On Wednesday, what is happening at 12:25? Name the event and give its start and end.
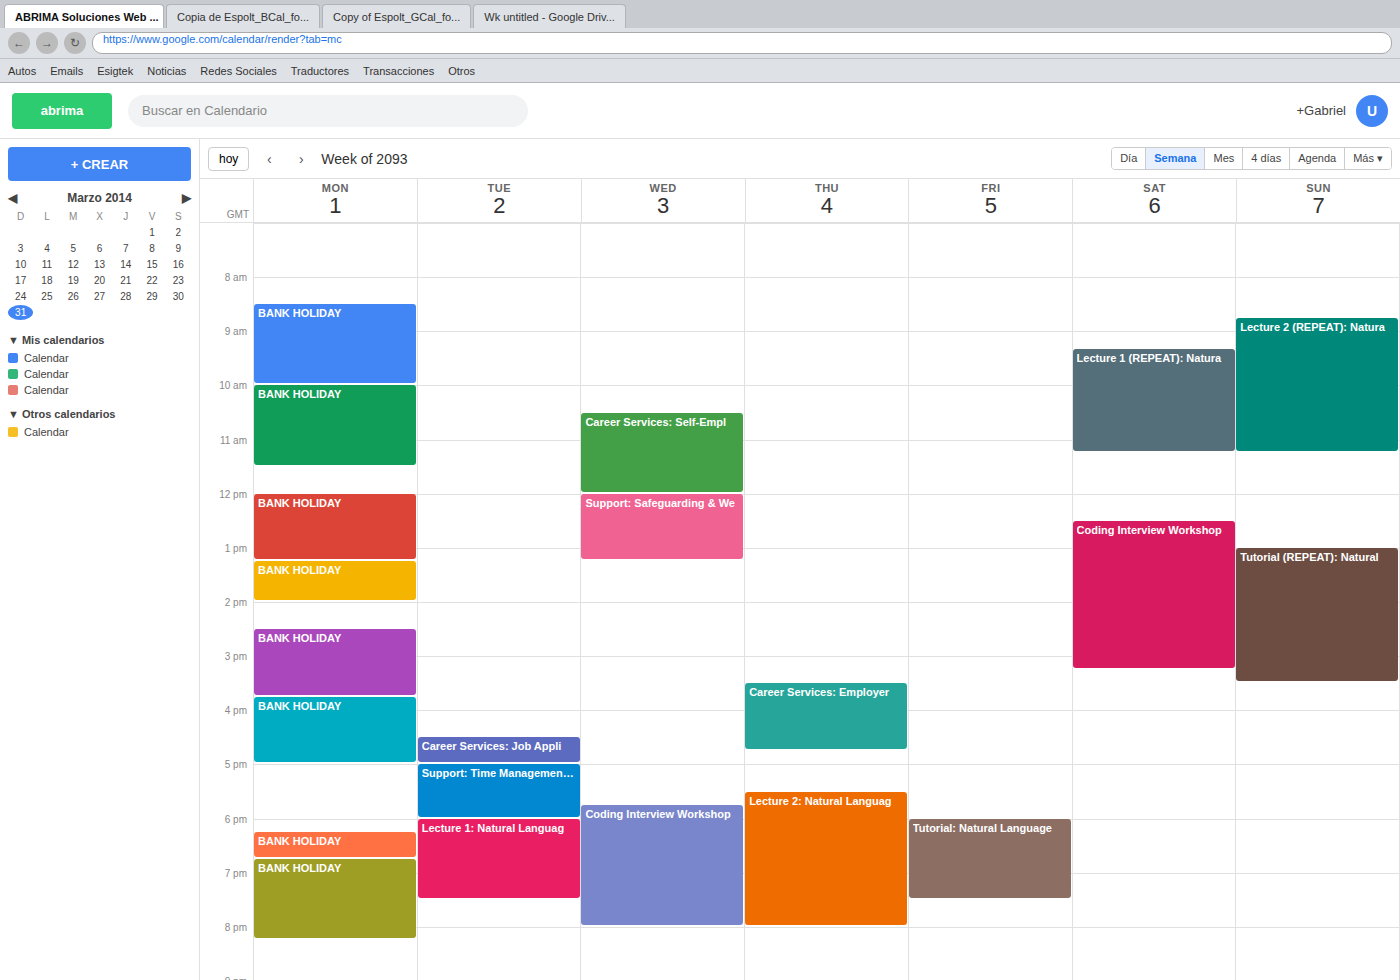
"Support: Safeguarding & We", 12:00 to 13:15